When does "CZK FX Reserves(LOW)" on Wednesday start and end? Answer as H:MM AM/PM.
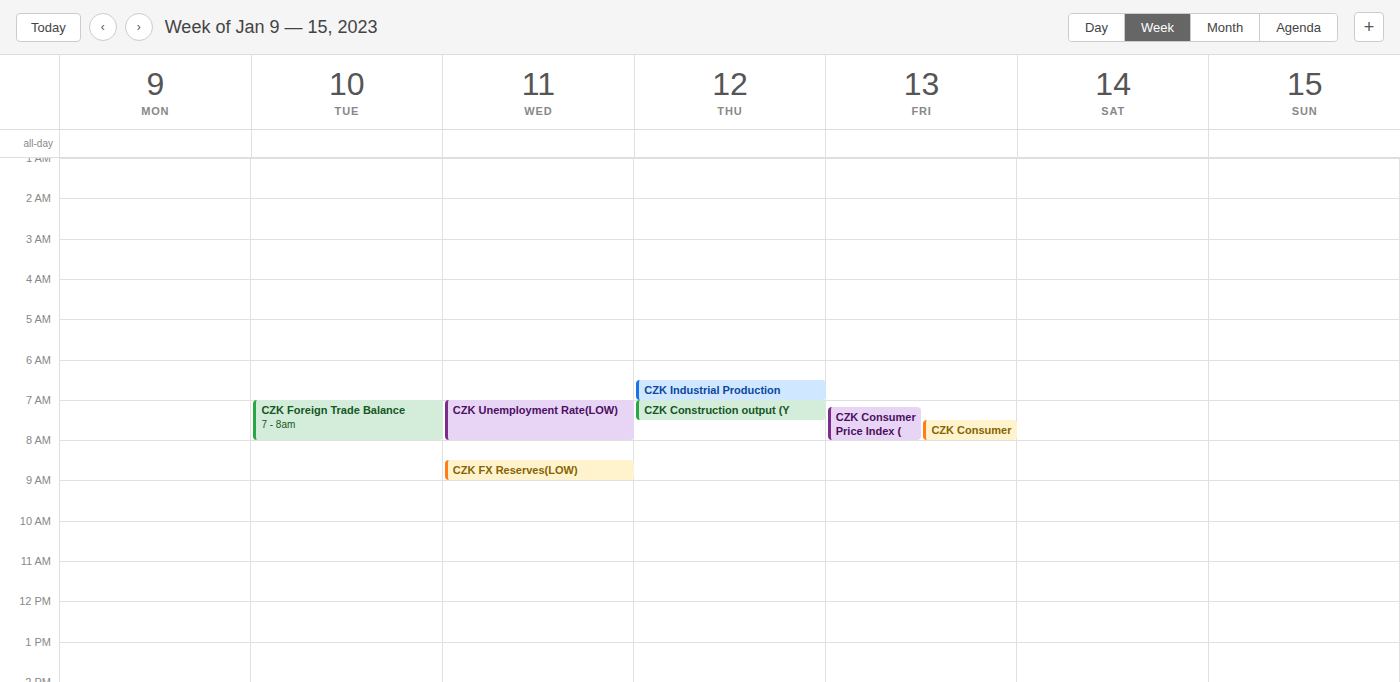
8:30 AM to 9:00 AM